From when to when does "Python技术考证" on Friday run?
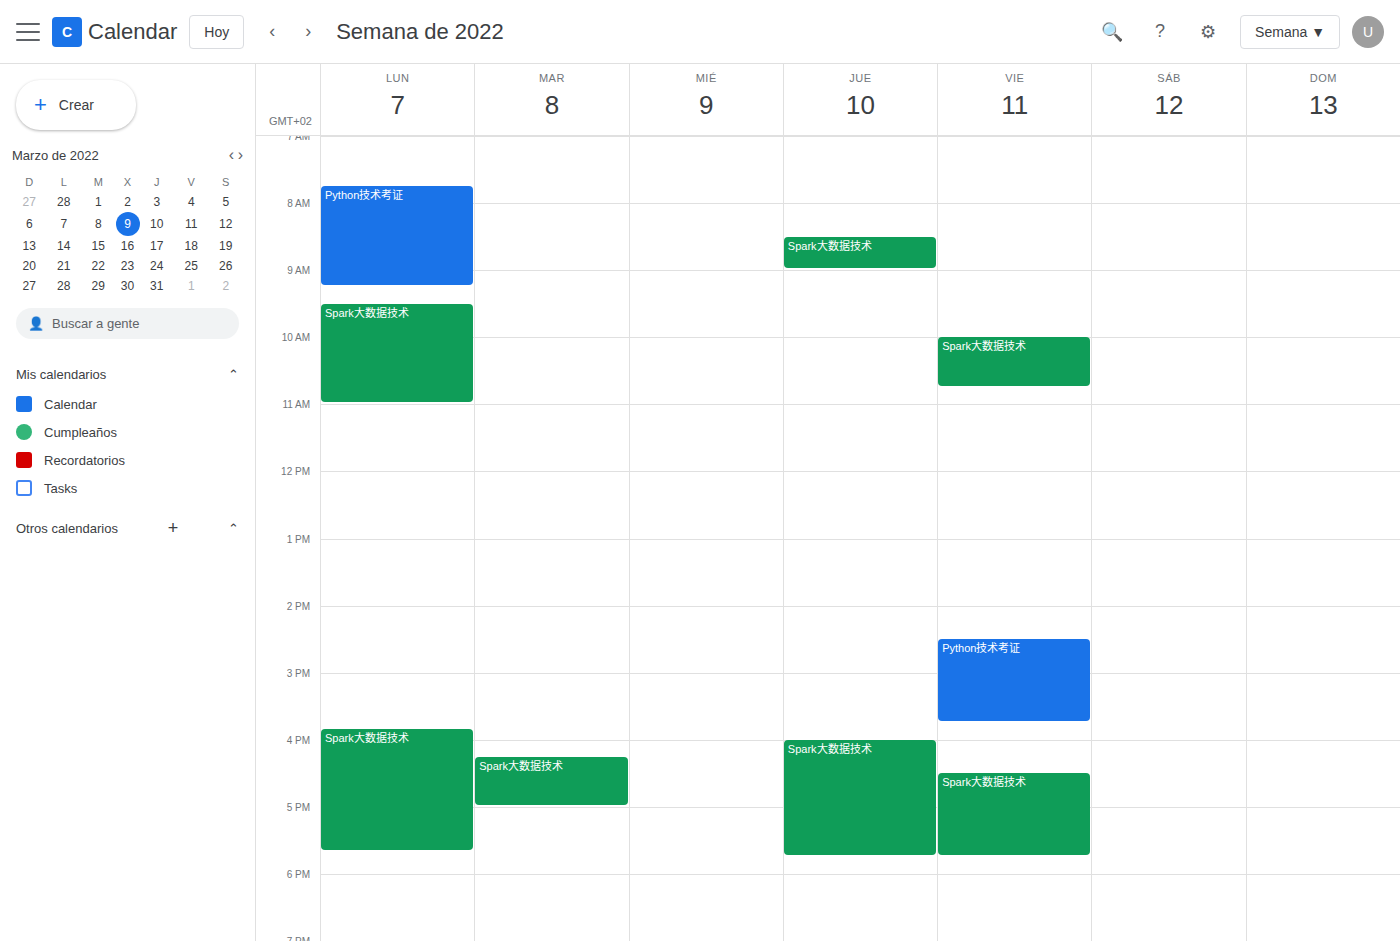
2:30 PM to 3:45 PM